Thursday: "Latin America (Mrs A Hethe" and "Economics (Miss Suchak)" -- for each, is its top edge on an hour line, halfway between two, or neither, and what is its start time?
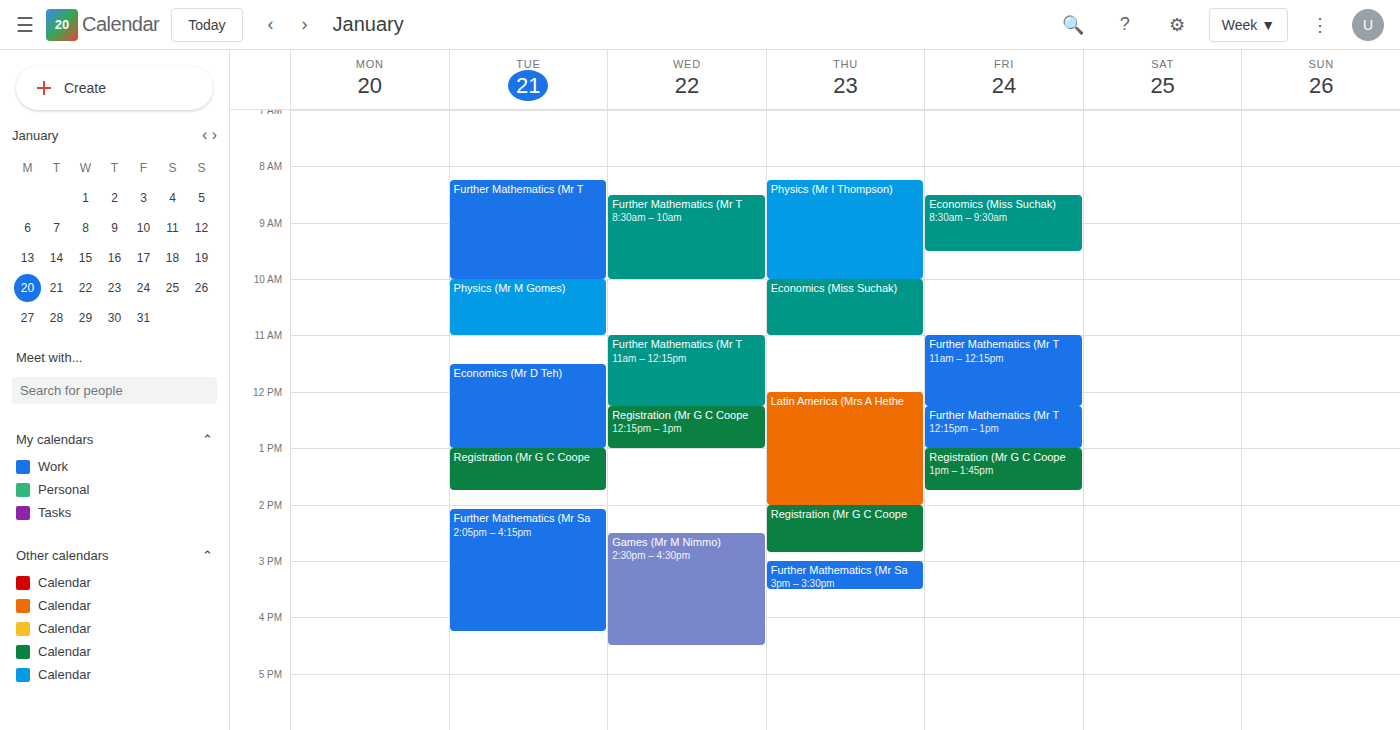
"Latin America (Mrs A Hethe": 12:00 PM, exactly on the 12 PM line. "Economics (Miss Suchak)": 10:00 AM, exactly on the 10 AM line.